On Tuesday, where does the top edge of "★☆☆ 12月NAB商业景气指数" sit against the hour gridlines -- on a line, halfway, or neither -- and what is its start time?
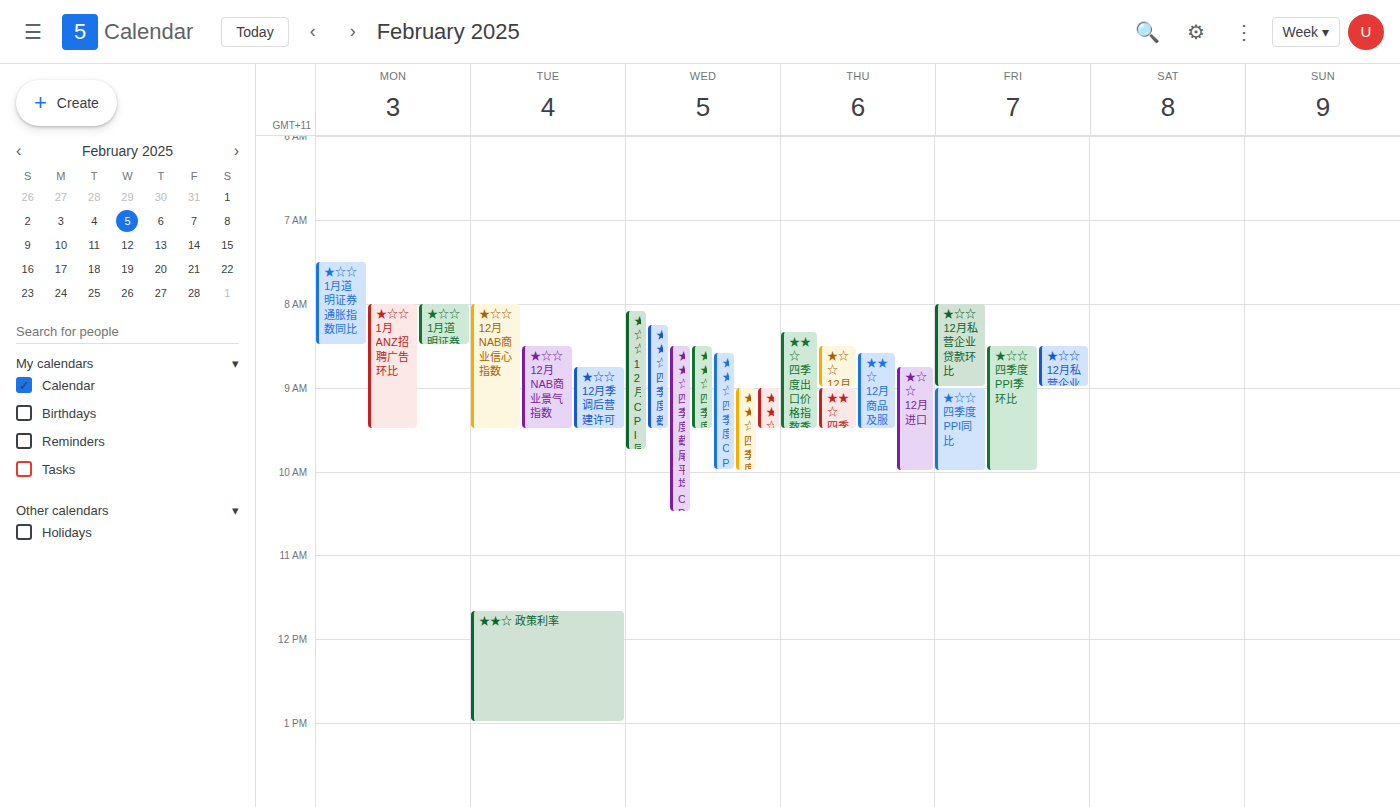
8:30 AM -- halfway between the 8 AM and 9 AM lines.